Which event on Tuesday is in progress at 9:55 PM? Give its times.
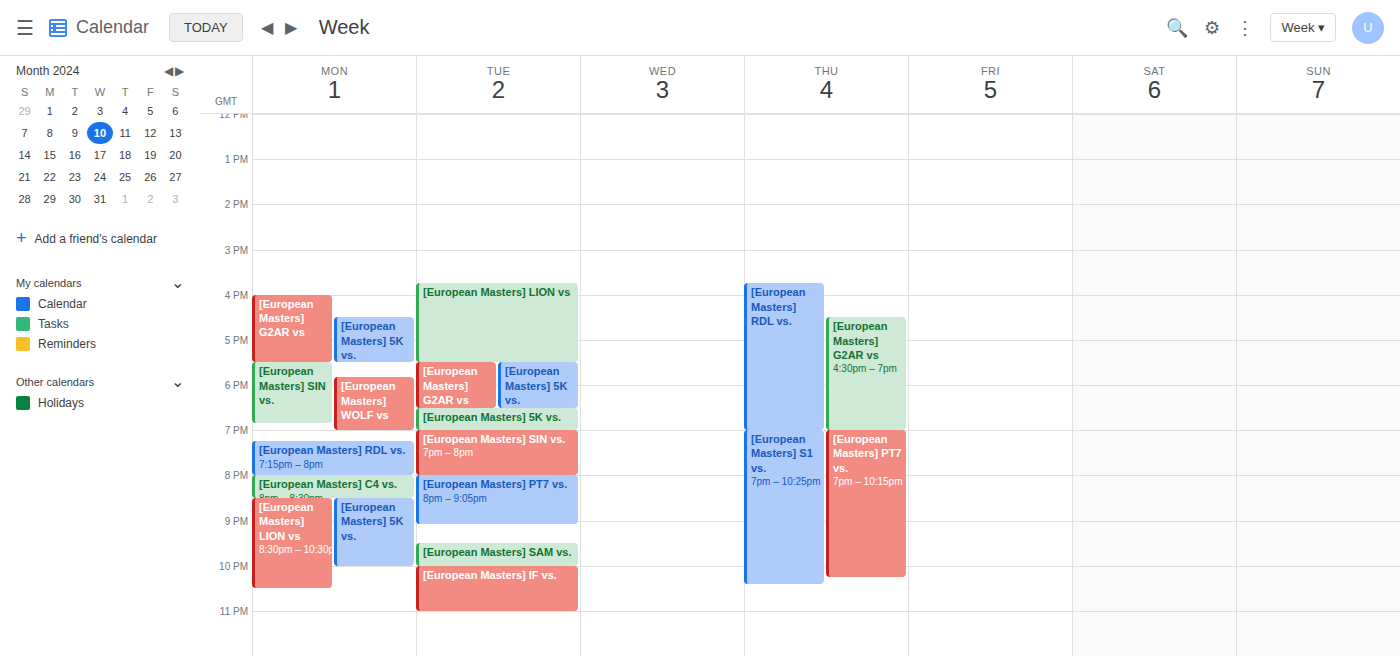
"[European Masters] SAM vs.", 9:30 PM to 10:00 PM